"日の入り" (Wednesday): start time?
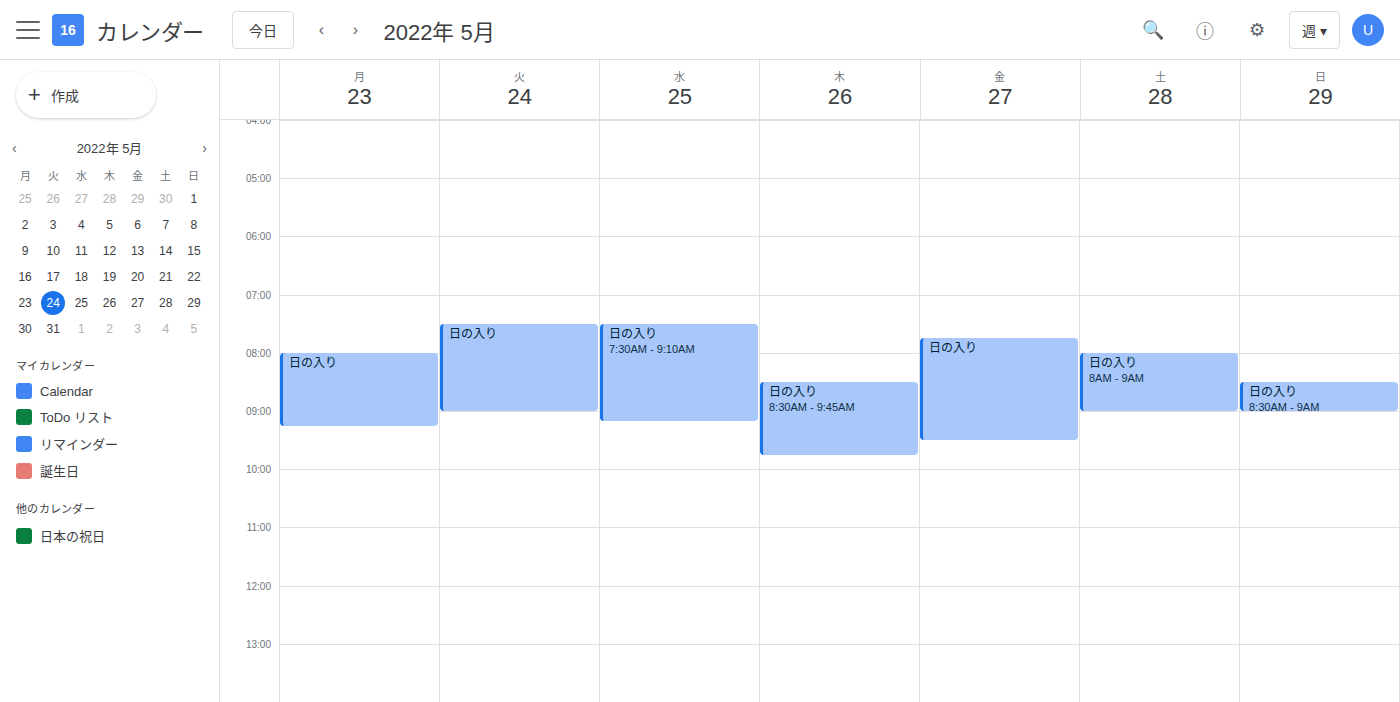
7:30 AM